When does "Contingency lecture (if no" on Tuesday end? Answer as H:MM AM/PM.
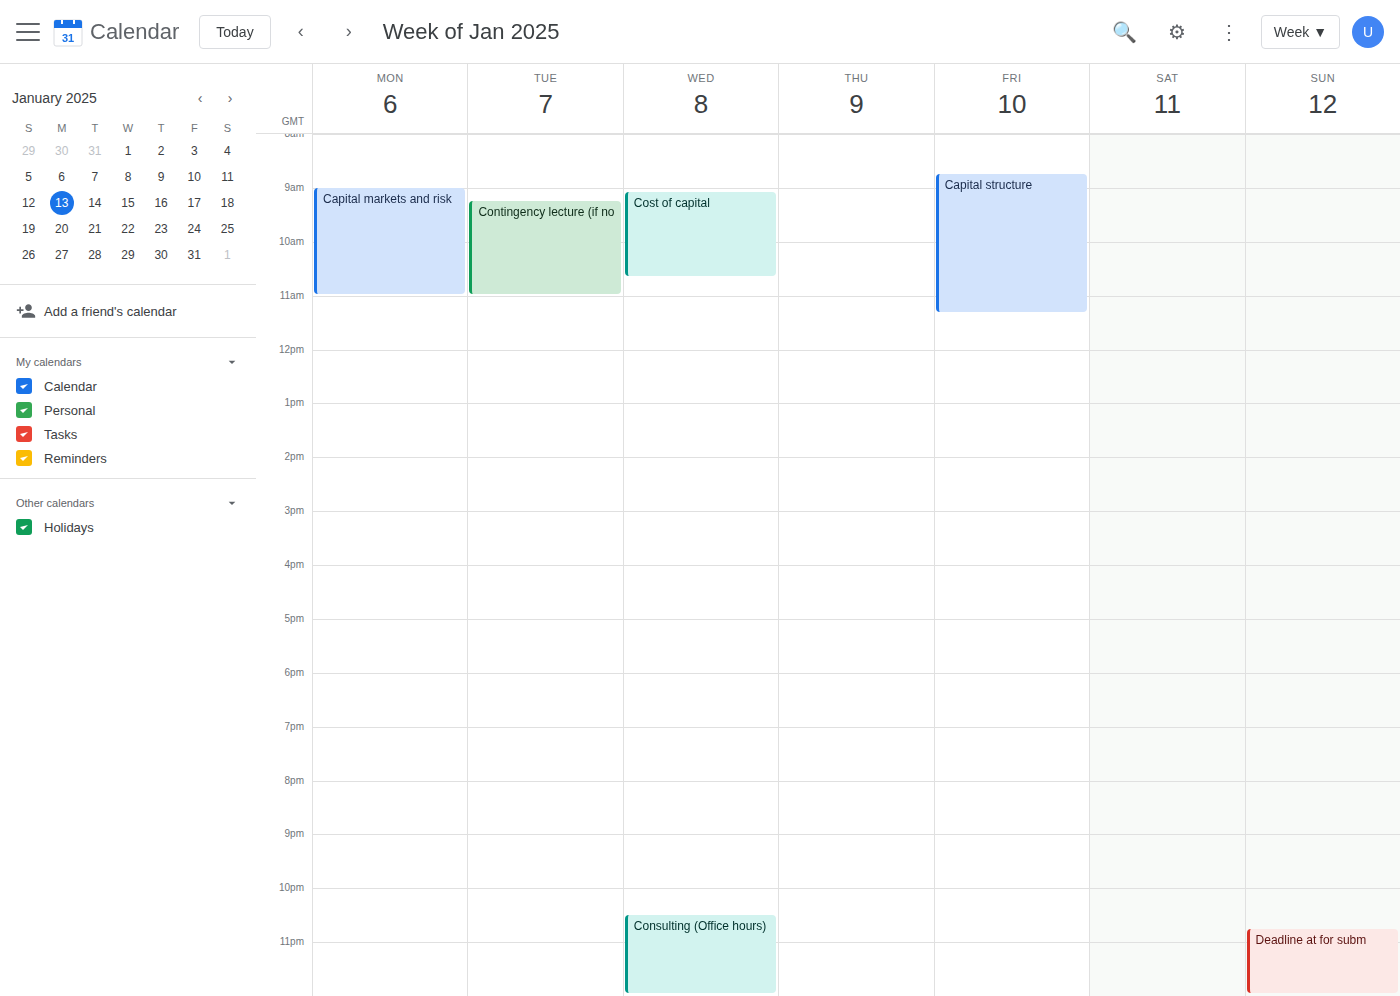
11:00 AM